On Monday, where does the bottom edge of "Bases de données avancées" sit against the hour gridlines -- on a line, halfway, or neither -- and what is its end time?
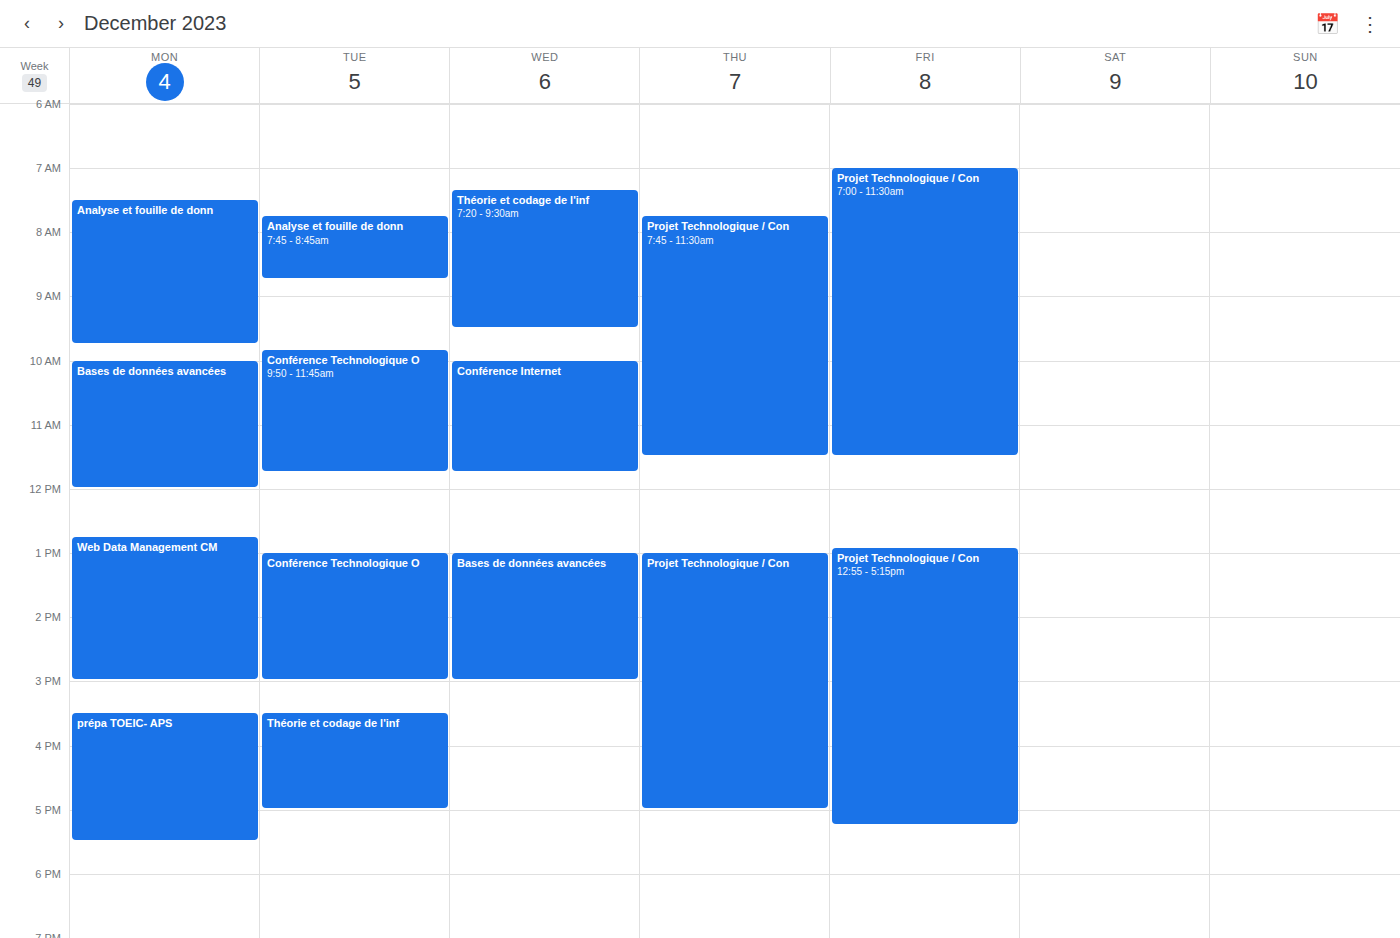
12:00 PM -- exactly on the 12 PM line.